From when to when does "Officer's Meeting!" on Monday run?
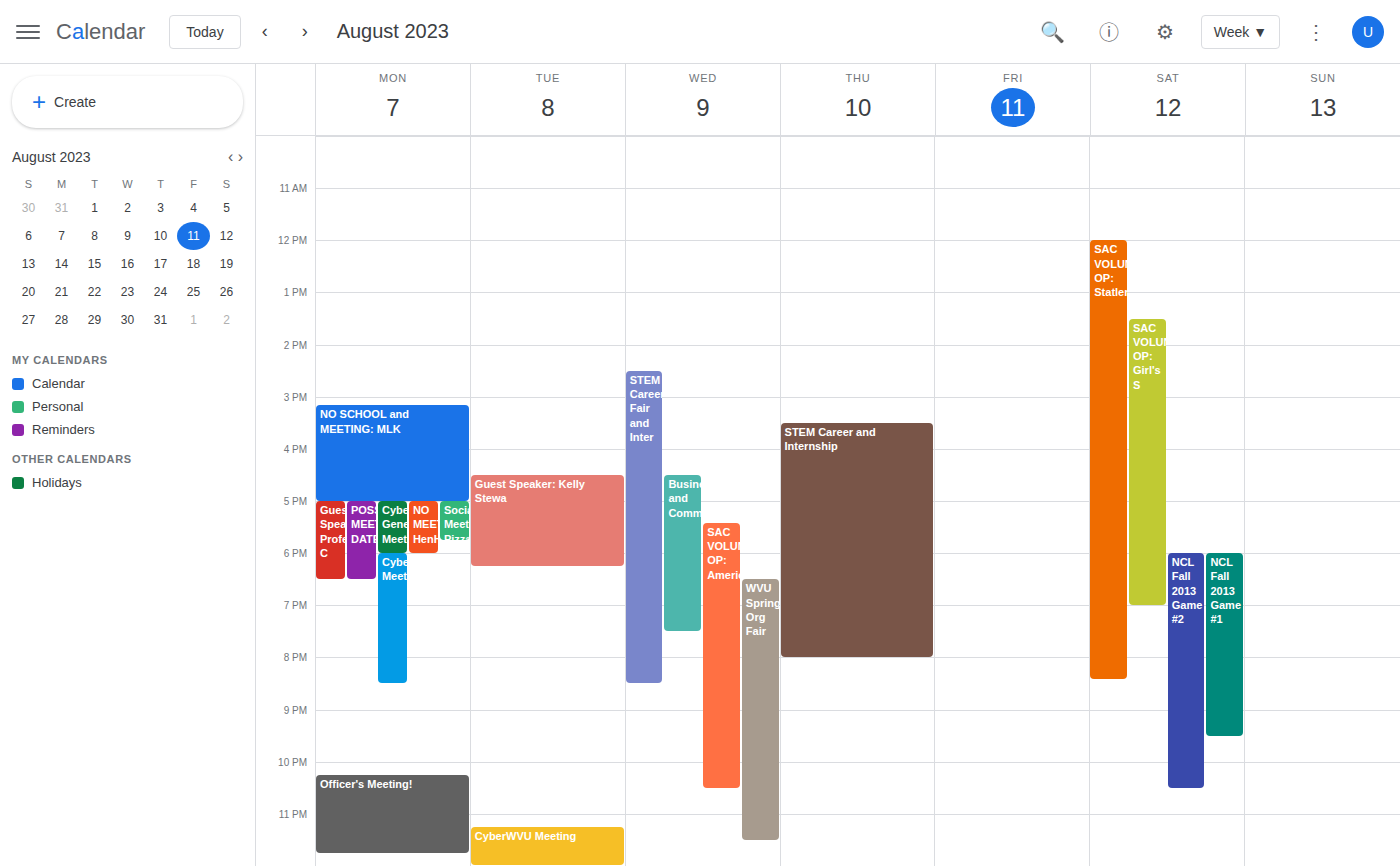
10:15 PM to 11:45 PM